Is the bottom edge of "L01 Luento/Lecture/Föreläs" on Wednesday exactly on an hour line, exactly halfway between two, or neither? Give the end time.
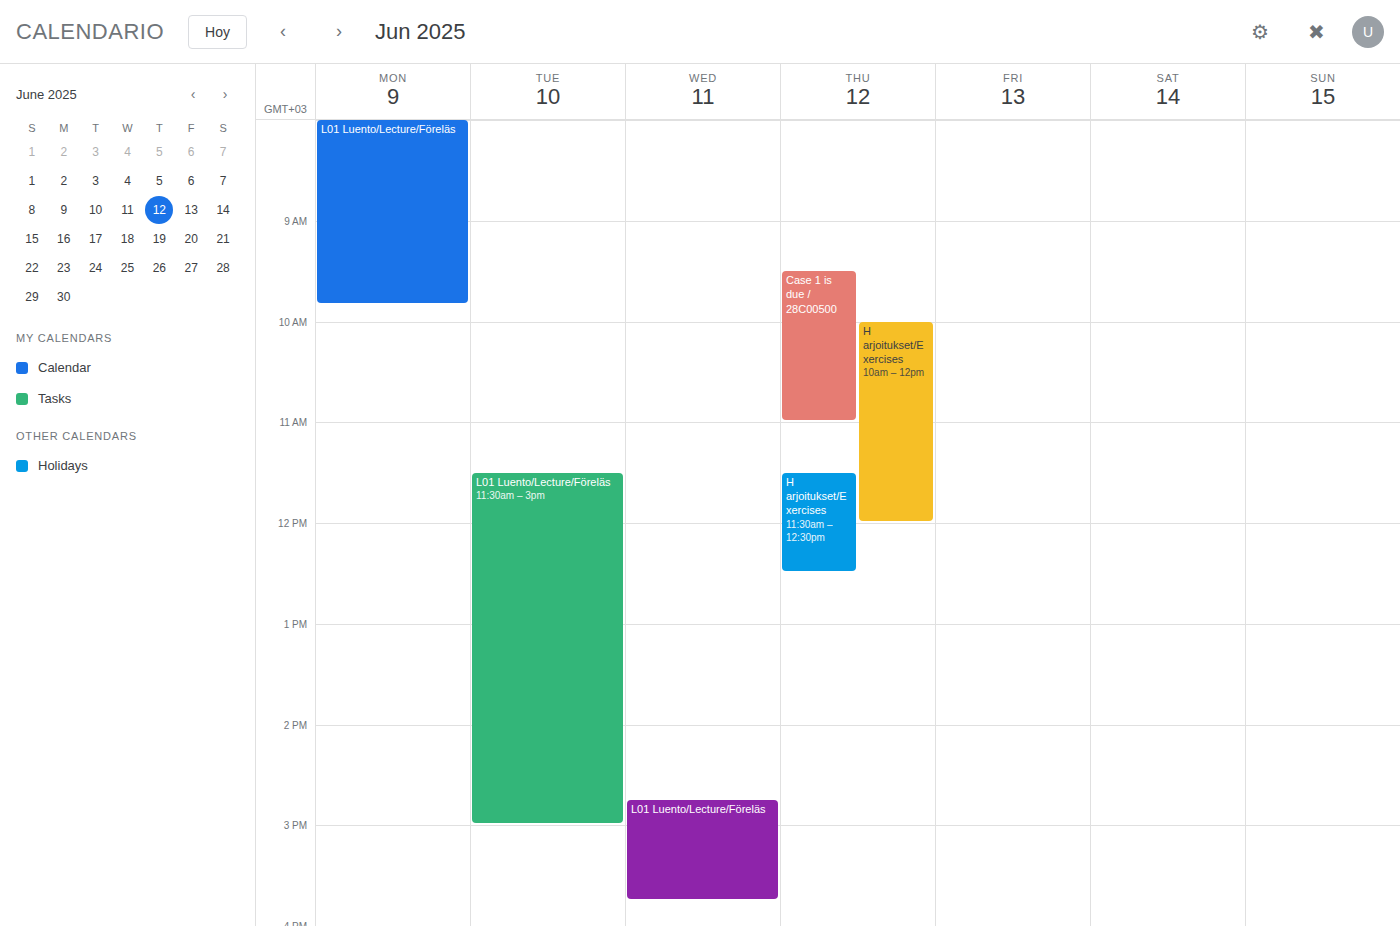
3:45 PM -- neither: three quarters of the way from the 3 PM line to the 4 PM line.